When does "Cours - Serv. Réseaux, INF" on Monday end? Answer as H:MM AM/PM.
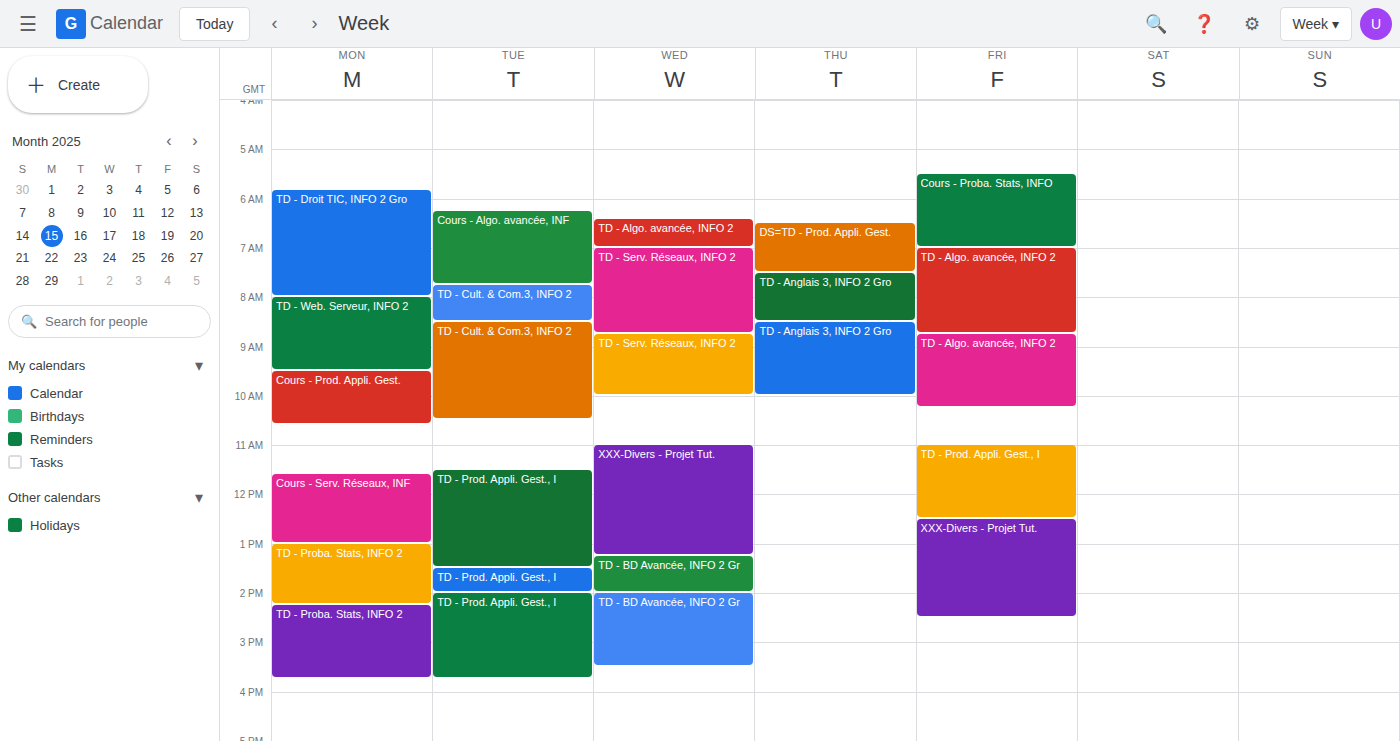
1:00 PM